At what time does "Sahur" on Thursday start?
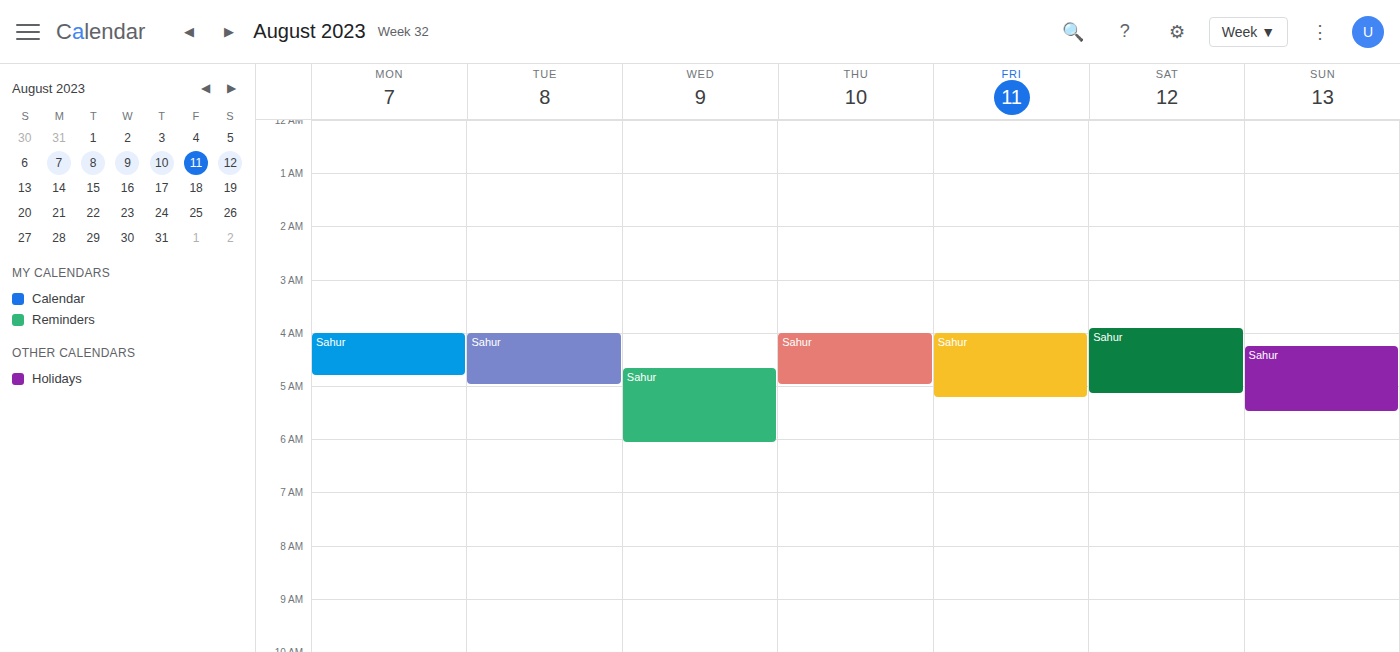
4:00 AM